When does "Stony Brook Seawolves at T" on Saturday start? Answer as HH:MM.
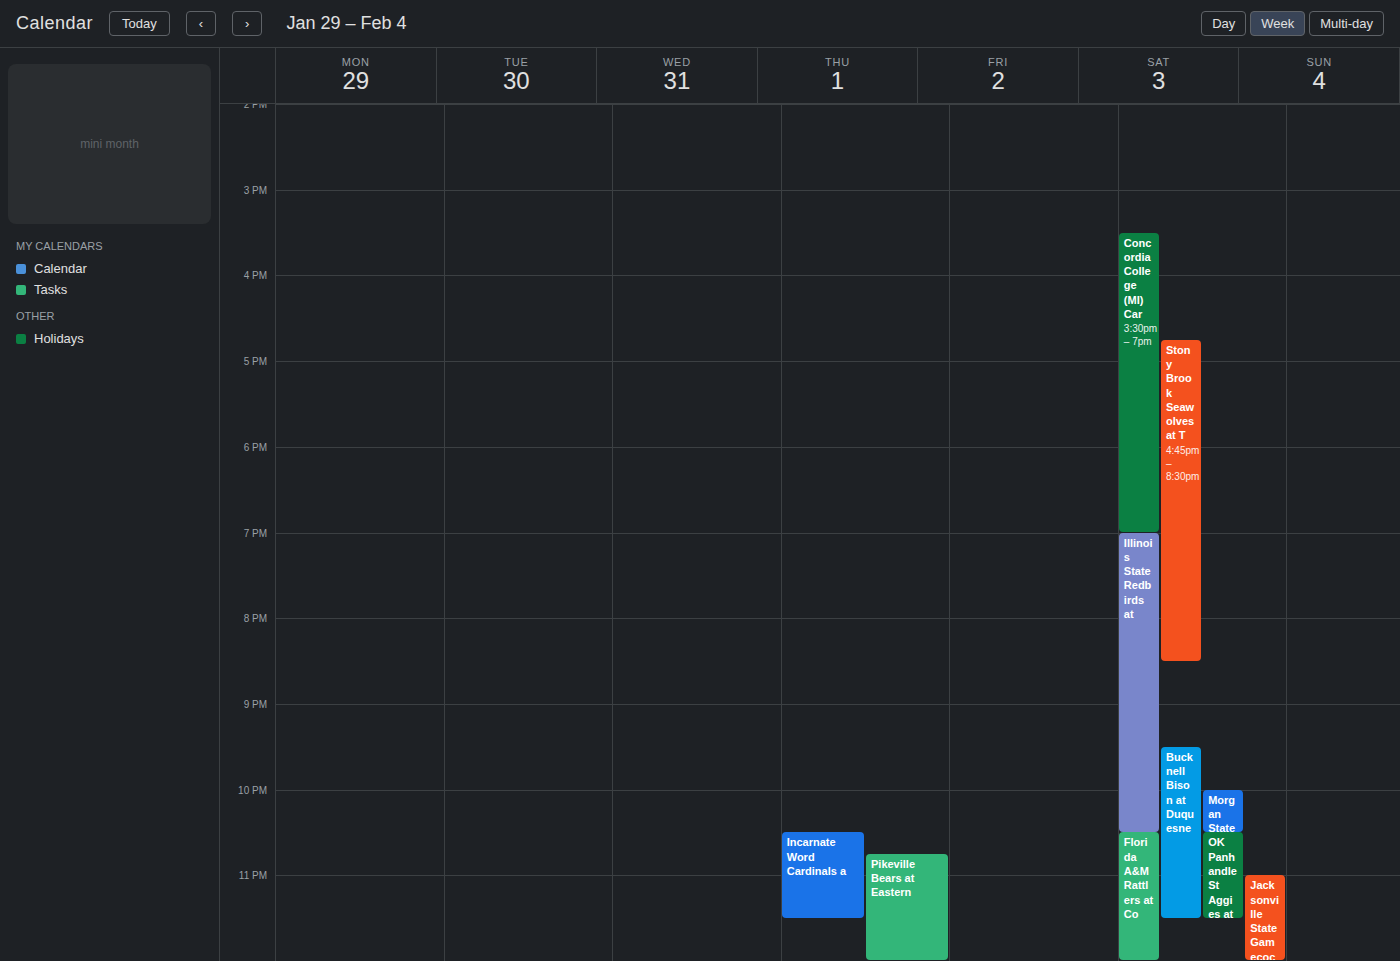
16:45